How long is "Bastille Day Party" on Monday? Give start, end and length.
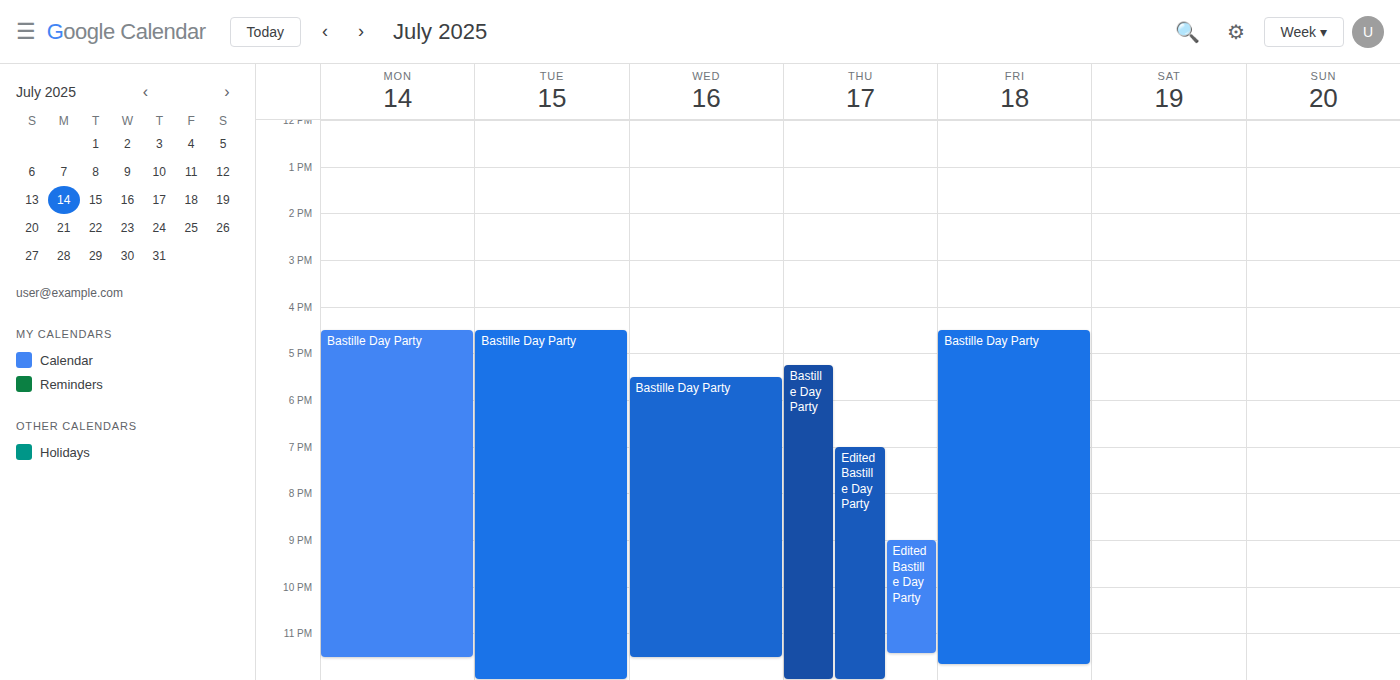
16:30 to 23:30, 7 hours